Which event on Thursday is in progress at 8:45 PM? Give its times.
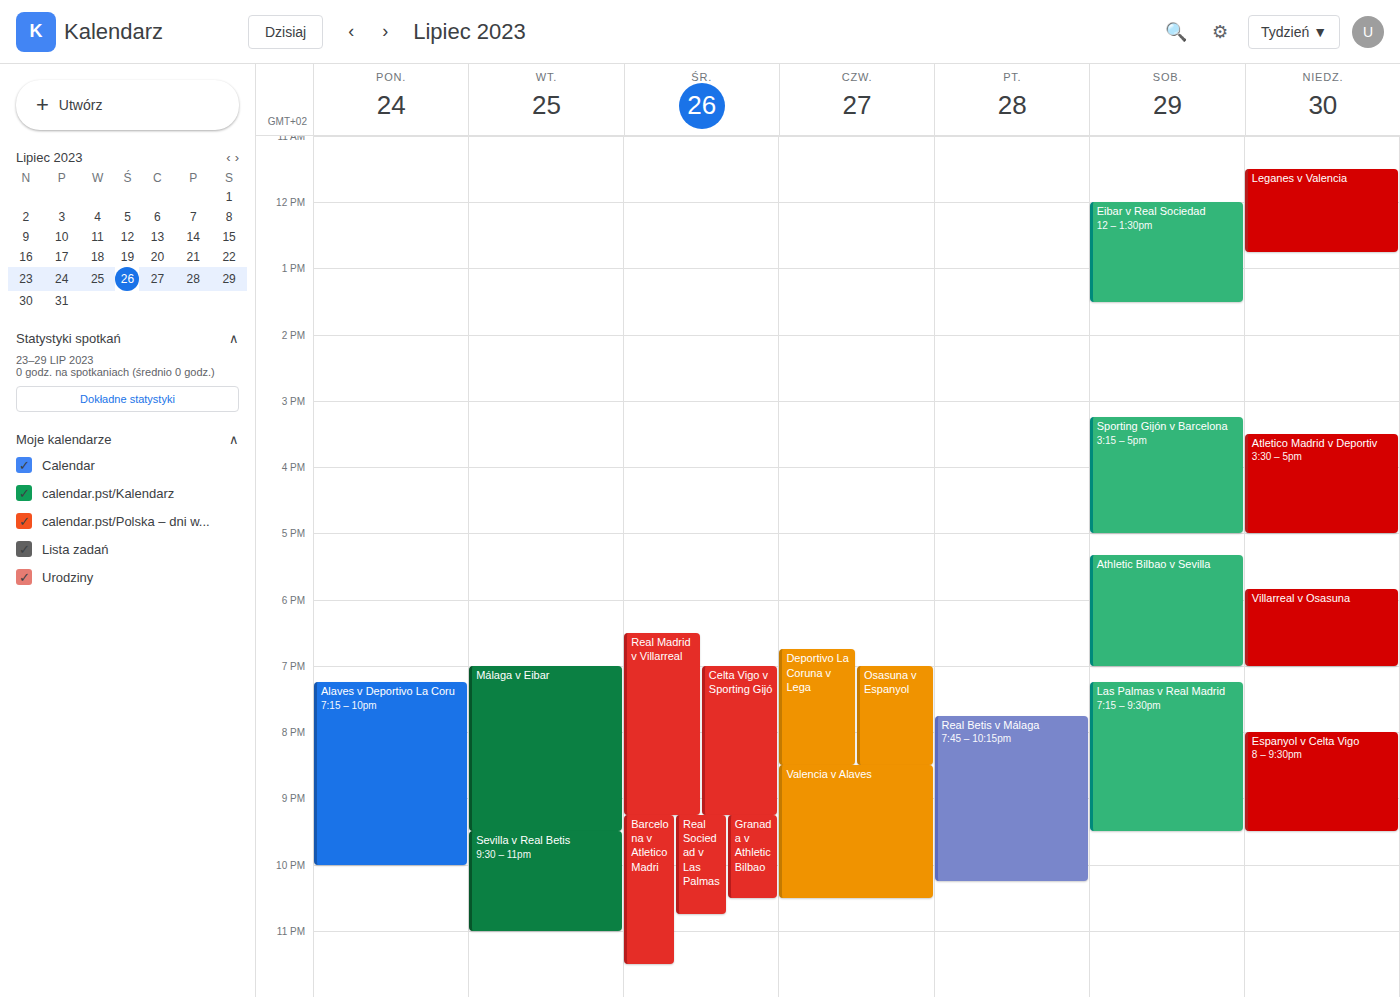
"Valencia v Alaves", 8:30 PM to 10:30 PM